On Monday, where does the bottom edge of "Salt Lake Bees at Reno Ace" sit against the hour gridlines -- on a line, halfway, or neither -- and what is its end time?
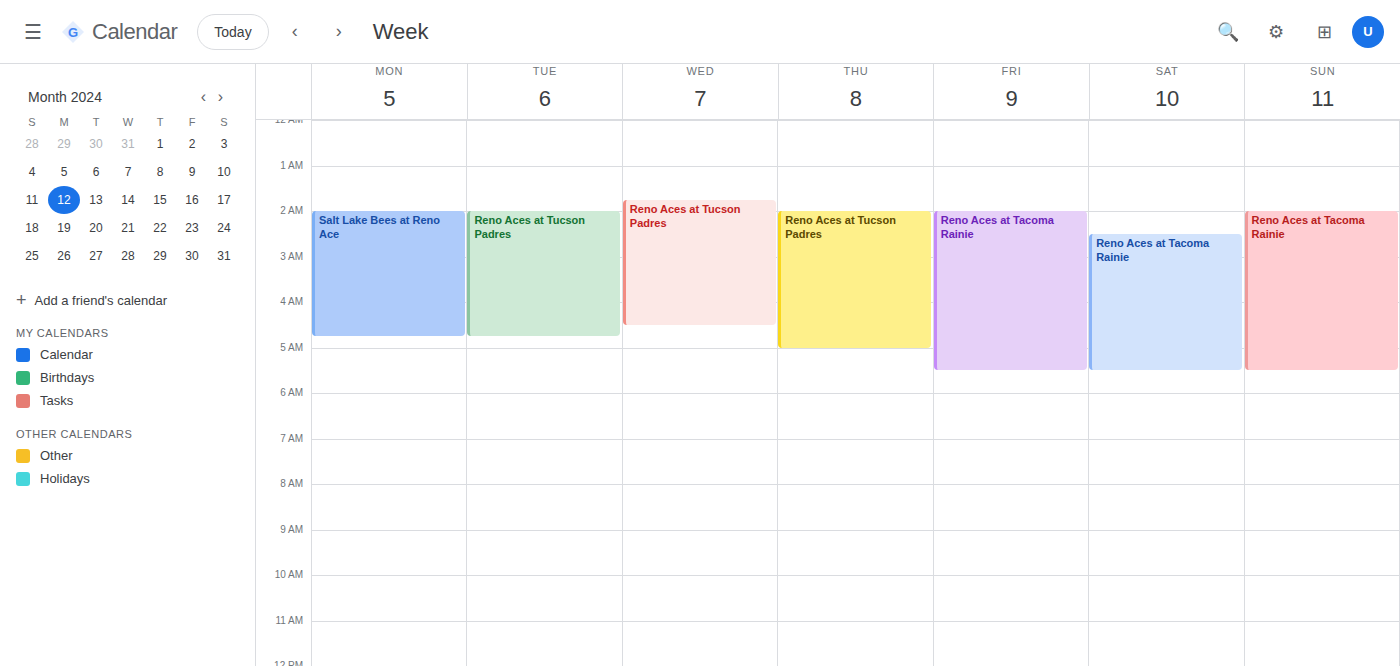
4:45 AM -- neither: three quarters of the way from the 4 AM line to the 5 AM line.